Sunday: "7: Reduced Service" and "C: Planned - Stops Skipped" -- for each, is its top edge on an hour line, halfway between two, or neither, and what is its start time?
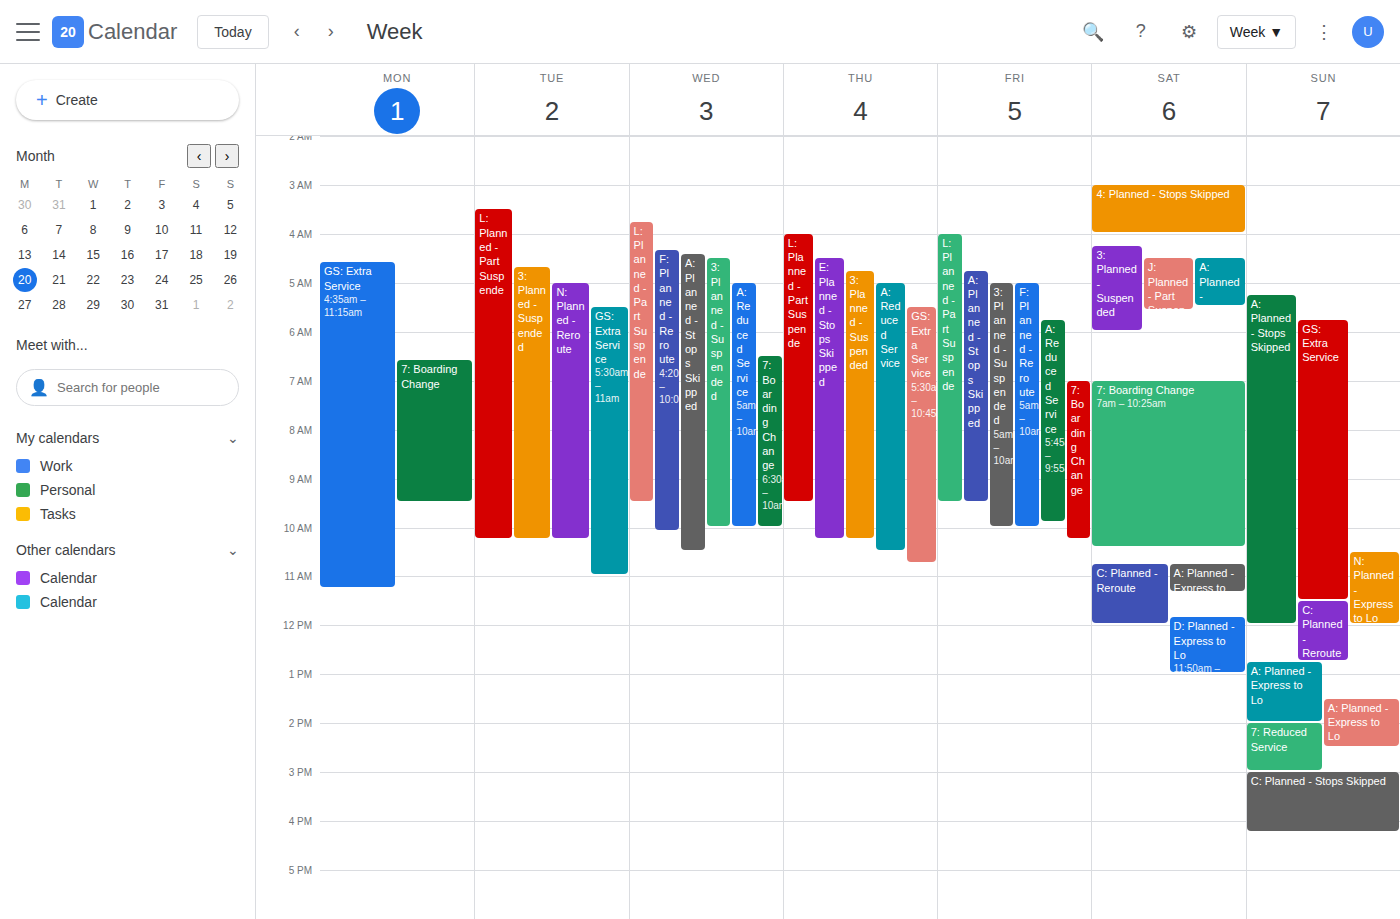
"7: Reduced Service": 2:00 PM, exactly on the 2 PM line. "C: Planned - Stops Skipped": 3:00 PM, exactly on the 3 PM line.